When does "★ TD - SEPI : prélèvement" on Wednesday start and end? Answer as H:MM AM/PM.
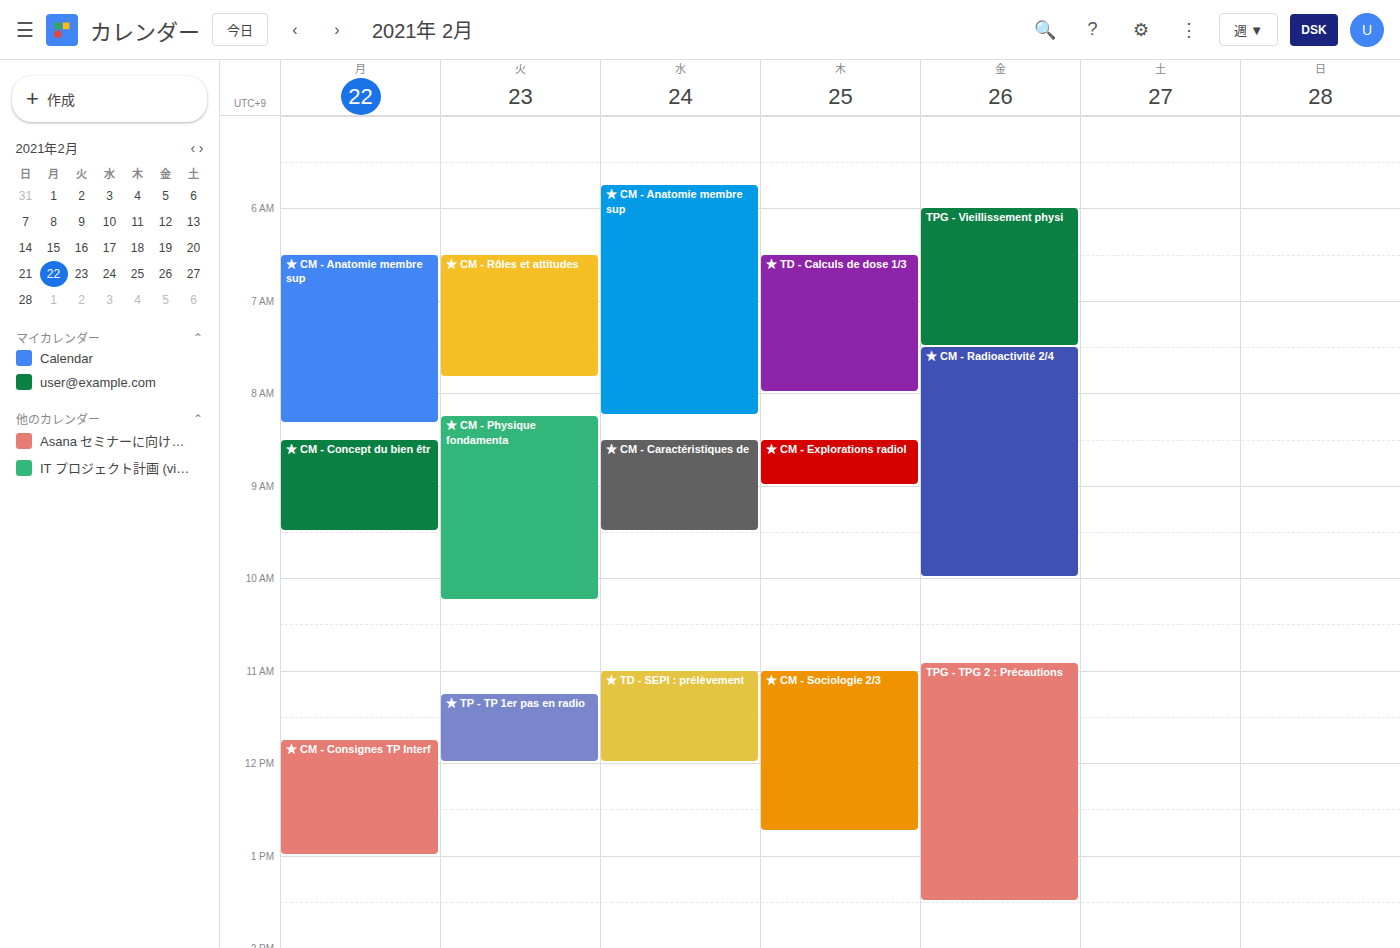
11:00 AM to 12:00 PM